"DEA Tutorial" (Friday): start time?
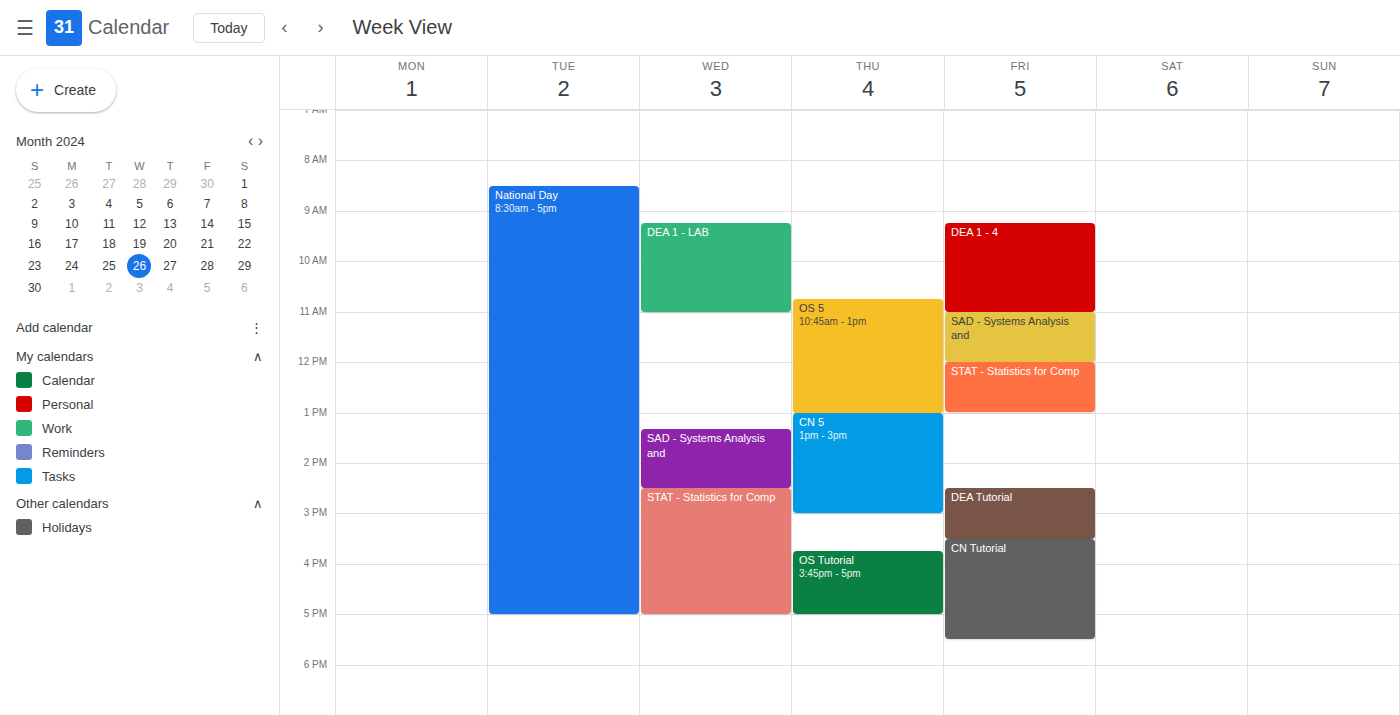
2:30 PM